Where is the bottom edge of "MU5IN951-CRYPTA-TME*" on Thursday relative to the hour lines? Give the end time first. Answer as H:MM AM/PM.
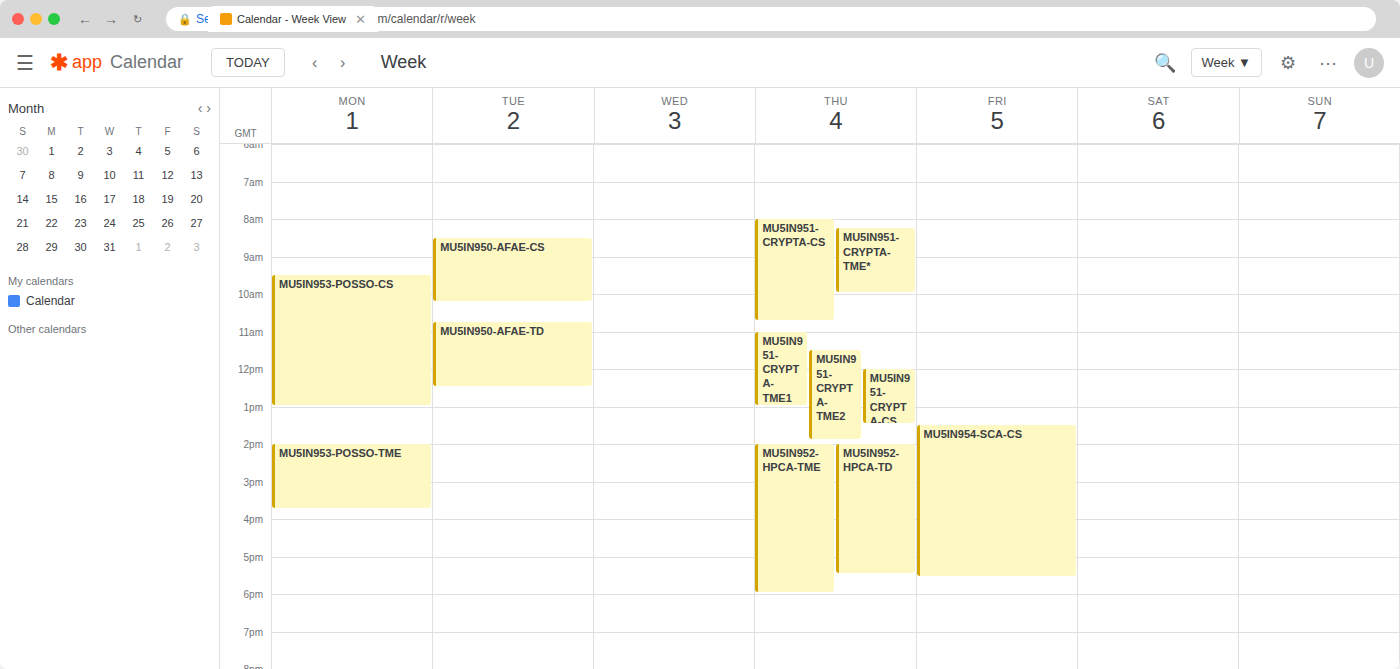
10:00 AM -- exactly on the 10 AM line.